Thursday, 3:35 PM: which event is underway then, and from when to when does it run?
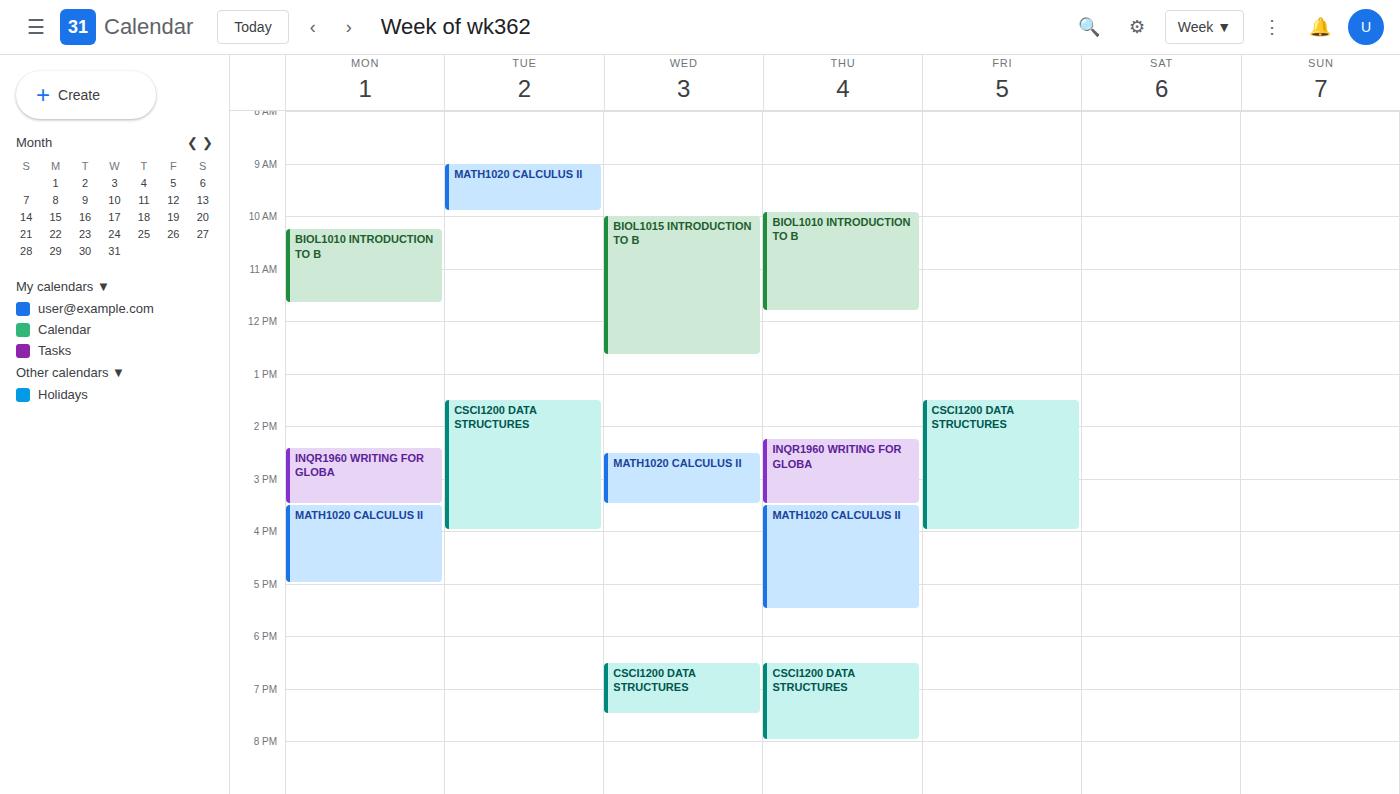
"MATH1020 CALCULUS II", 3:30 PM to 5:30 PM